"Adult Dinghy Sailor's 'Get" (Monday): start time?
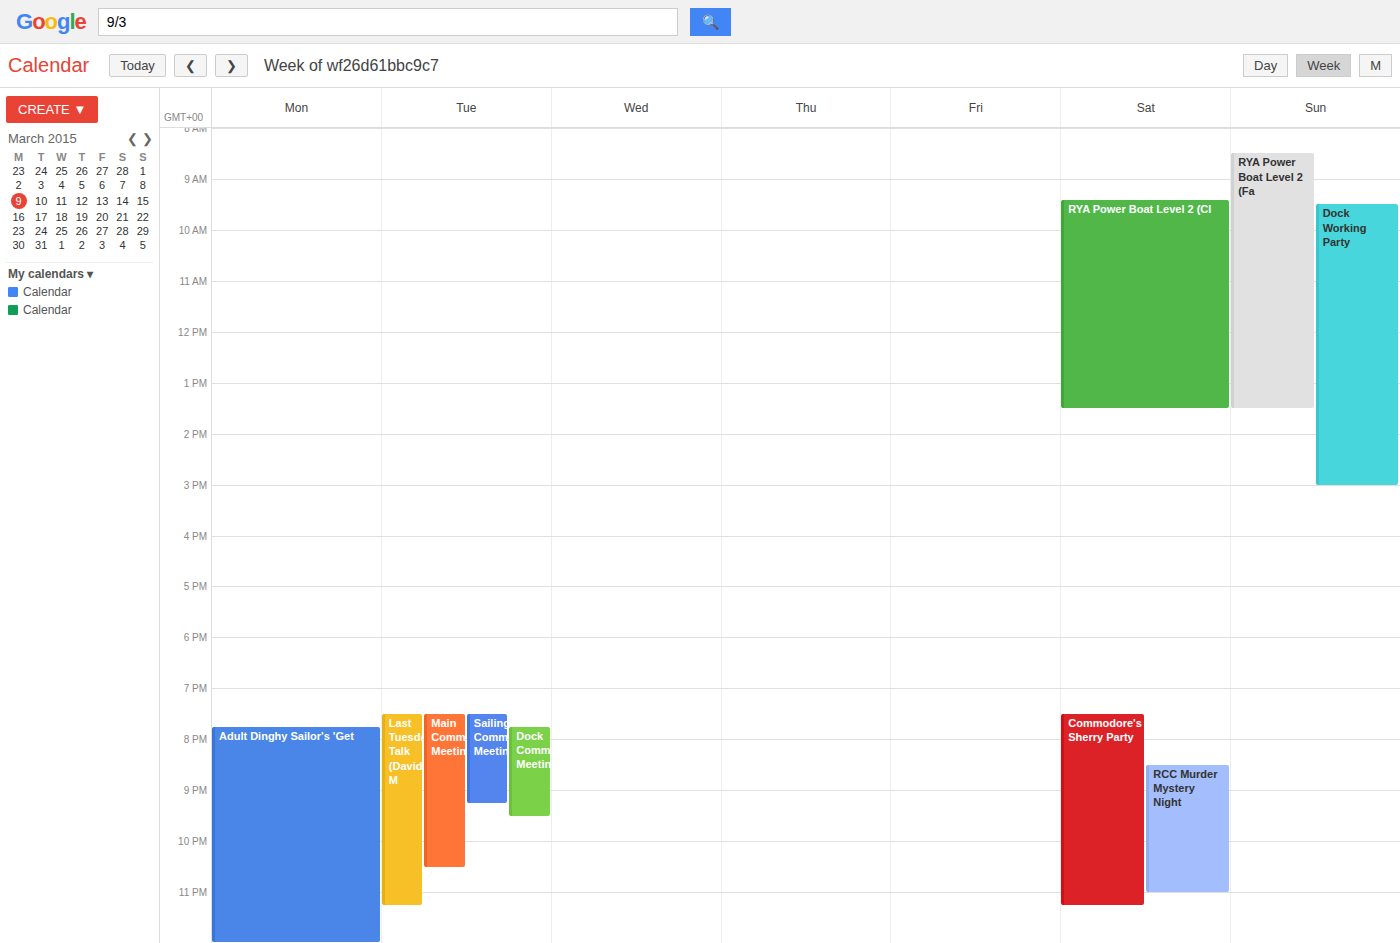
7:45 PM